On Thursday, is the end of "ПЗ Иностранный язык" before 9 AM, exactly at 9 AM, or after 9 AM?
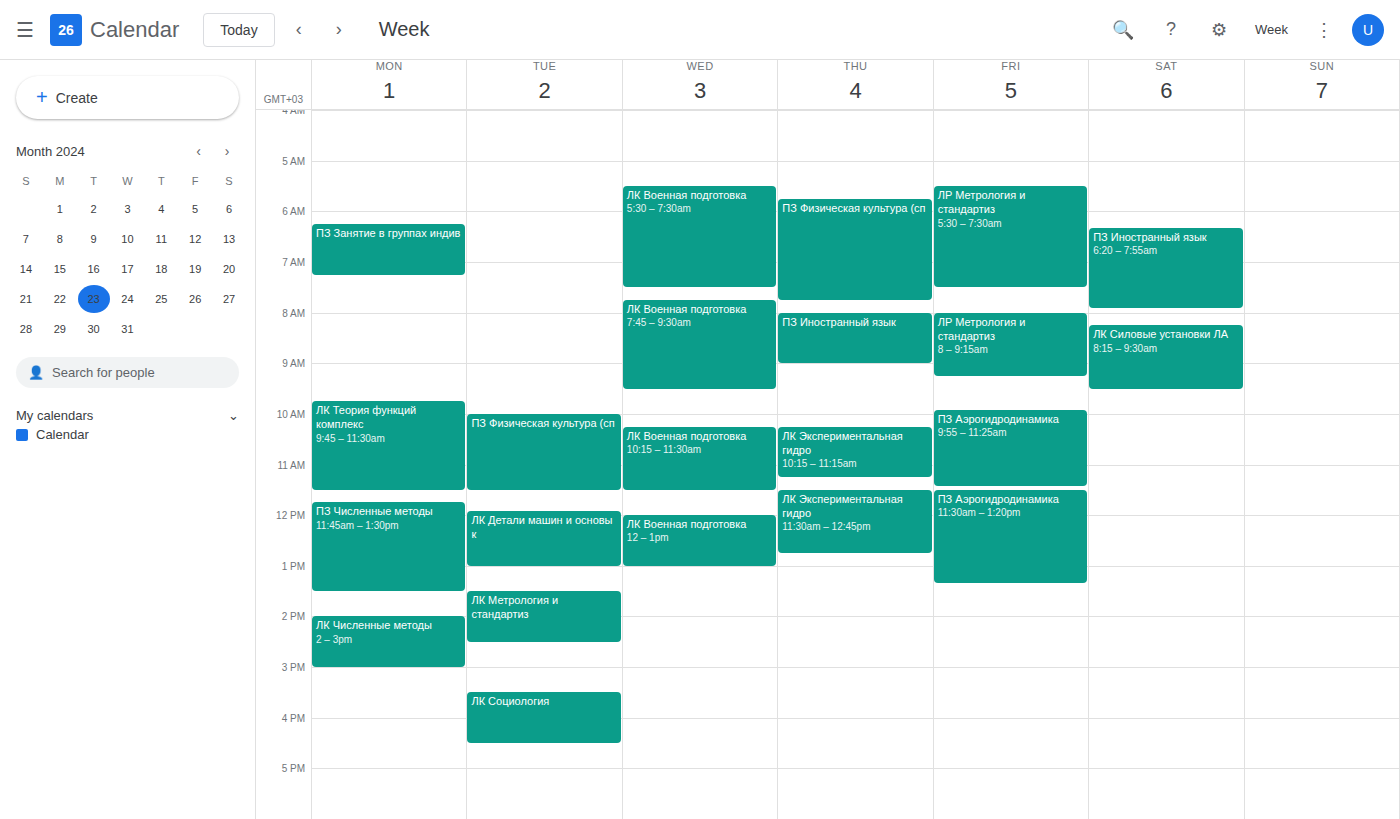
9:00 AM -- exactly at 9 AM, on the 9 AM line.